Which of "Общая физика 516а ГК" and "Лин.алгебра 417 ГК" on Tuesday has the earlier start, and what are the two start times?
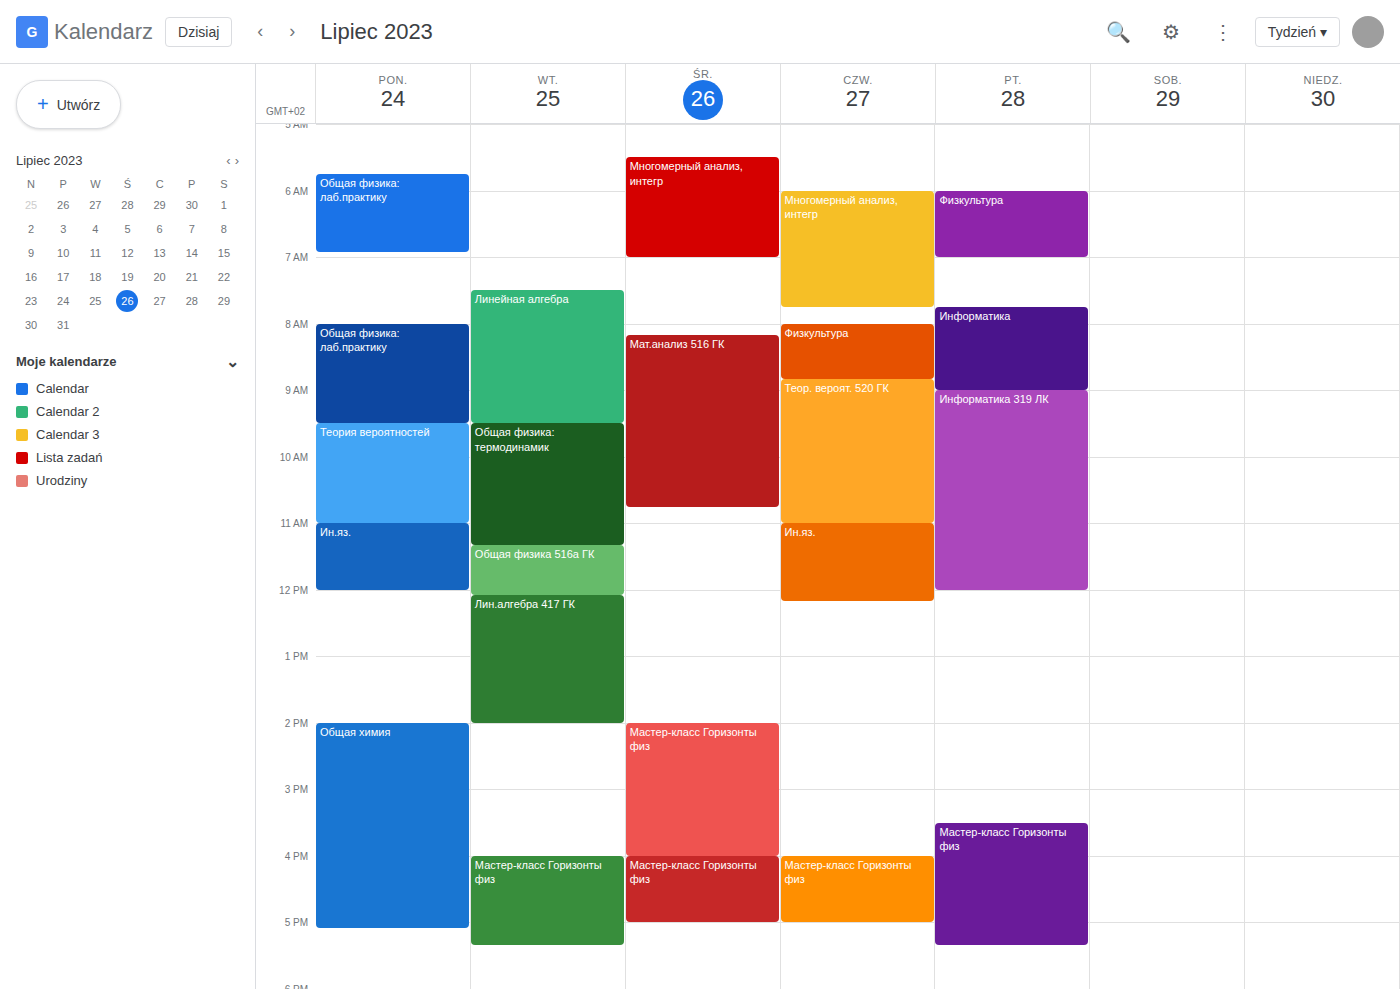
"Общая физика 516а ГК" 11:20 AM; "Лин.алгебра 417 ГК" 12:05 PM.